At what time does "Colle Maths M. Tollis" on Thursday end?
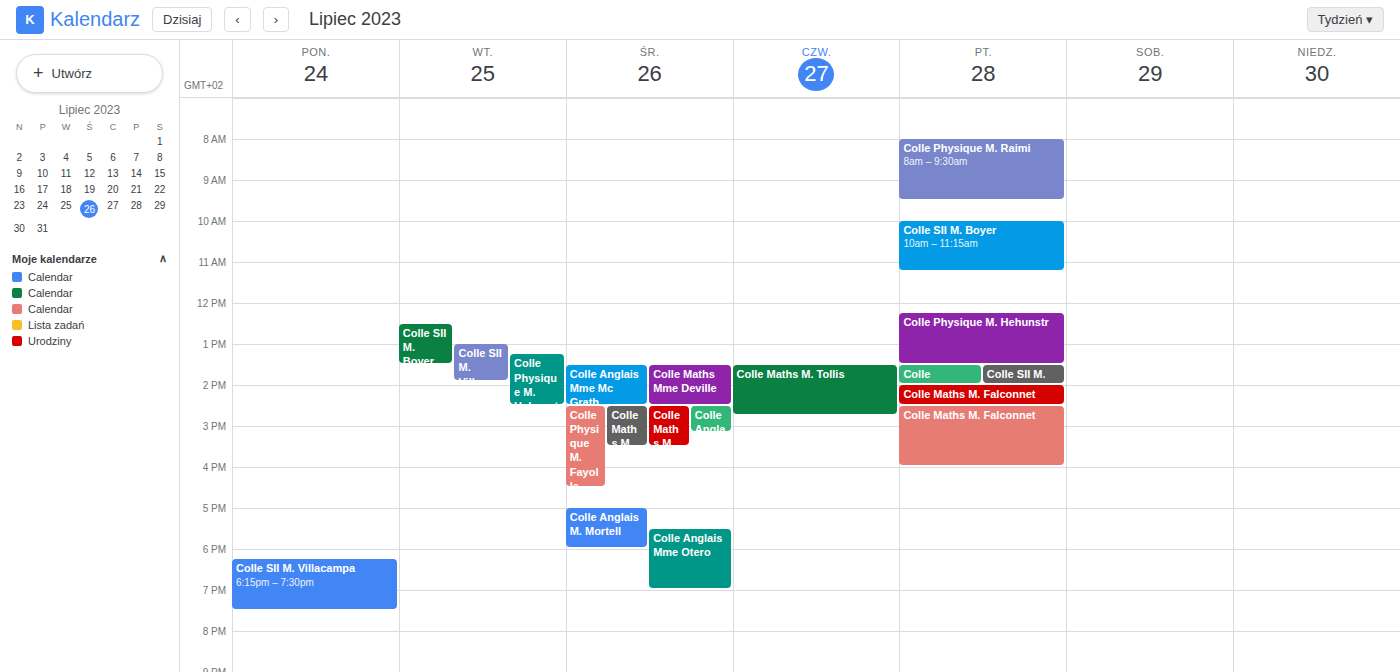
2:45 PM